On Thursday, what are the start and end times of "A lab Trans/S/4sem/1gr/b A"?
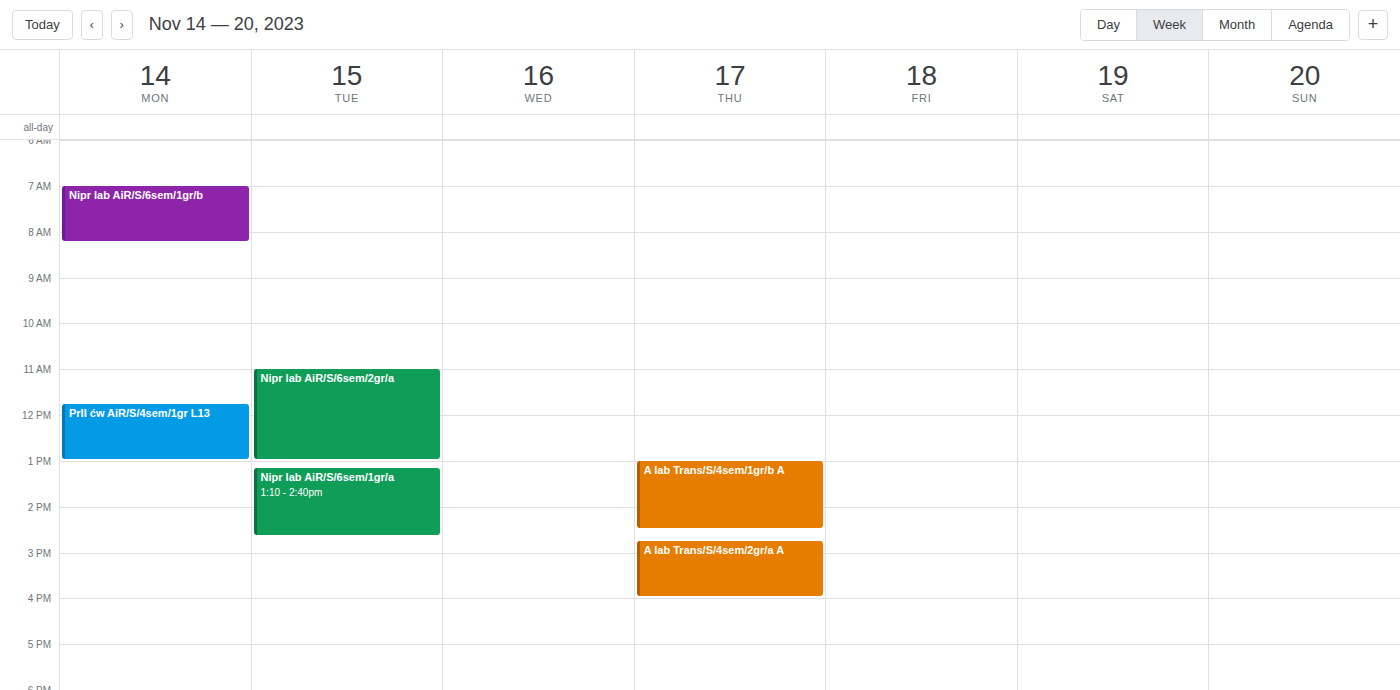
1:00 PM to 2:30 PM